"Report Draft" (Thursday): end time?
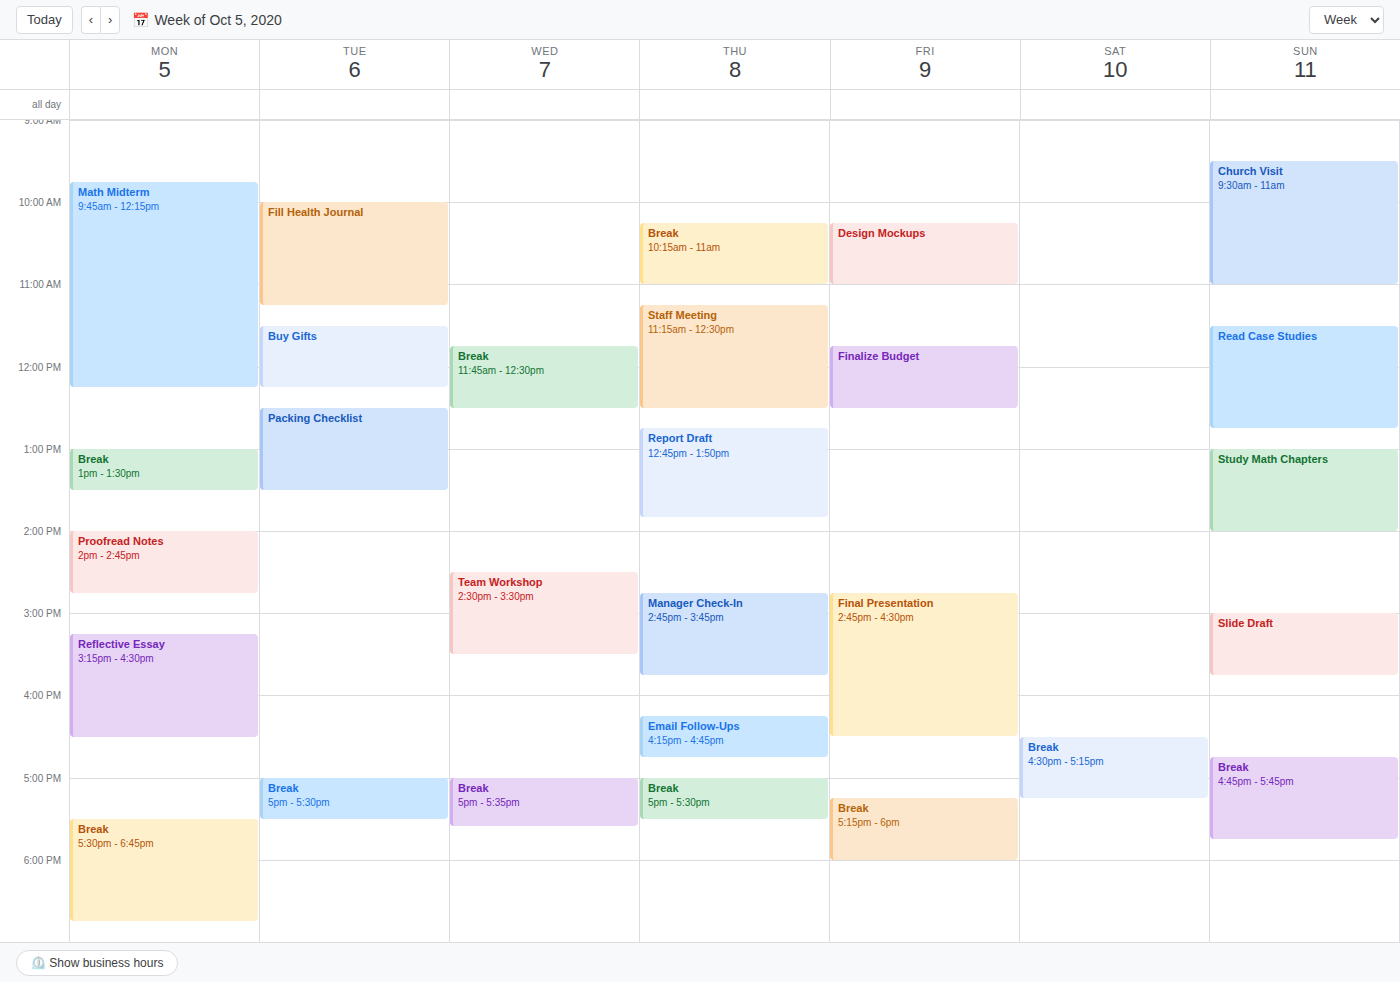
1:50 PM